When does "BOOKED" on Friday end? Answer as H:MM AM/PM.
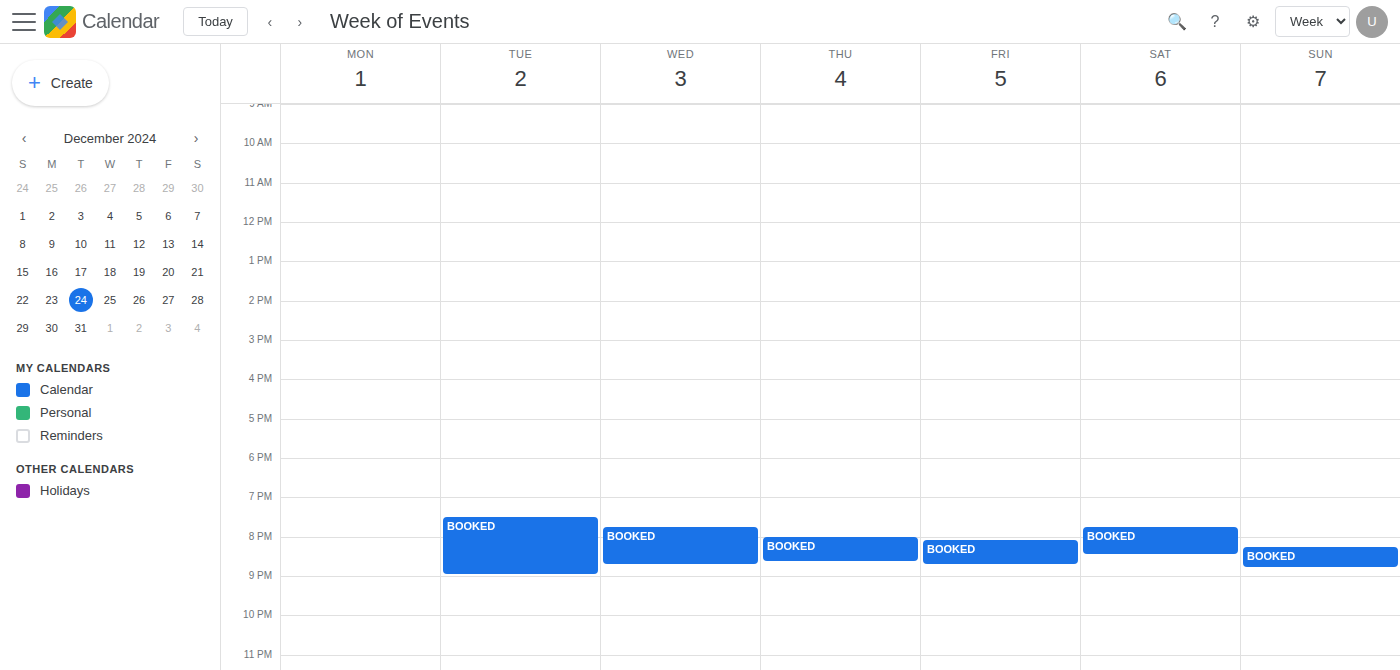
8:45 PM